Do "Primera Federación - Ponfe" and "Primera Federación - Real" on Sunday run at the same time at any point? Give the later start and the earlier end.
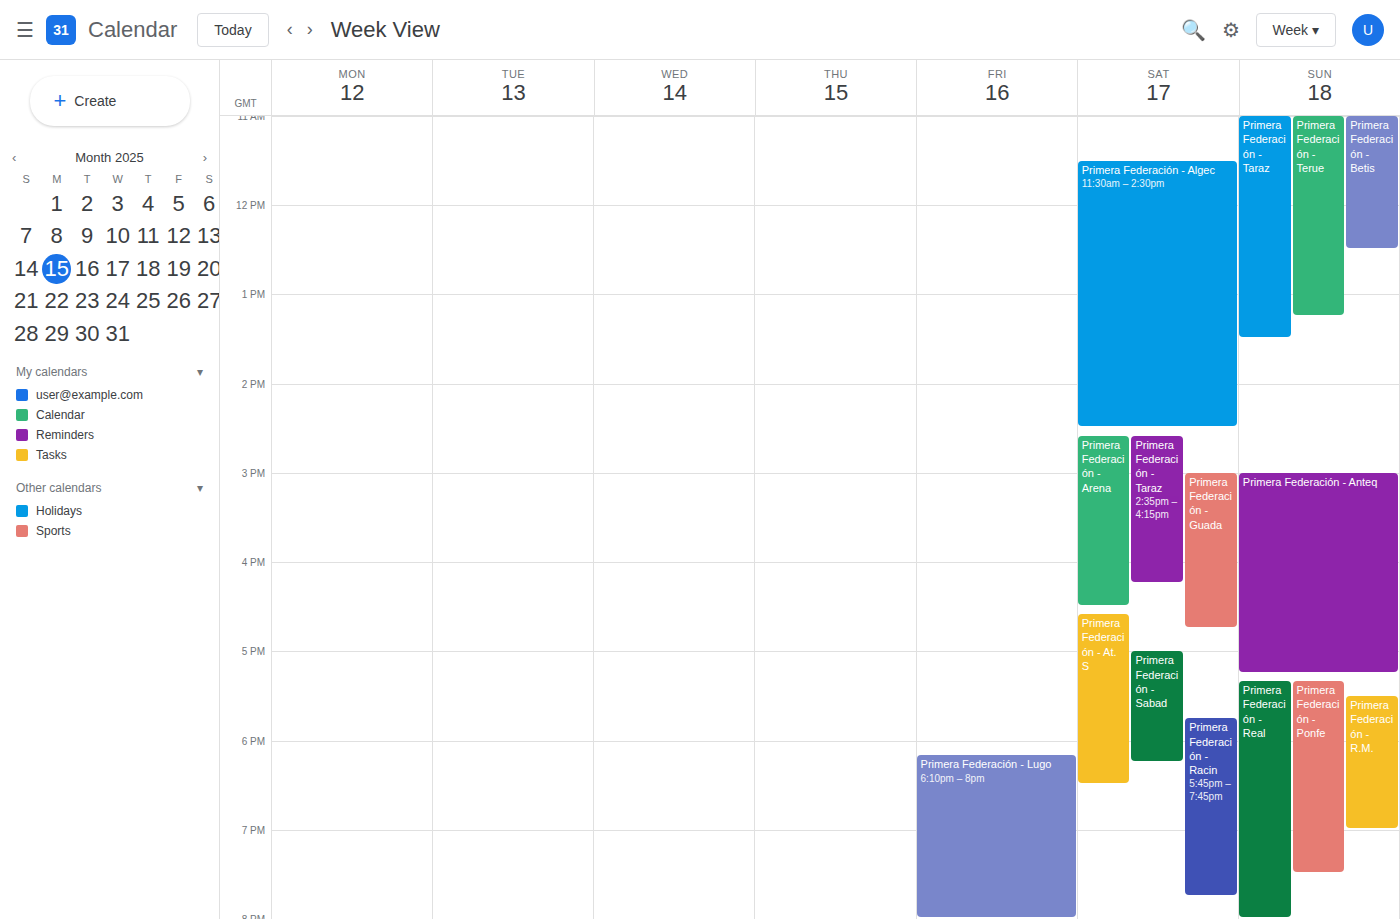
"Primera Federación - Ponfe" runs 5:20 PM to 7:30 PM, inside "Primera Federación - Real" -- they overlap.